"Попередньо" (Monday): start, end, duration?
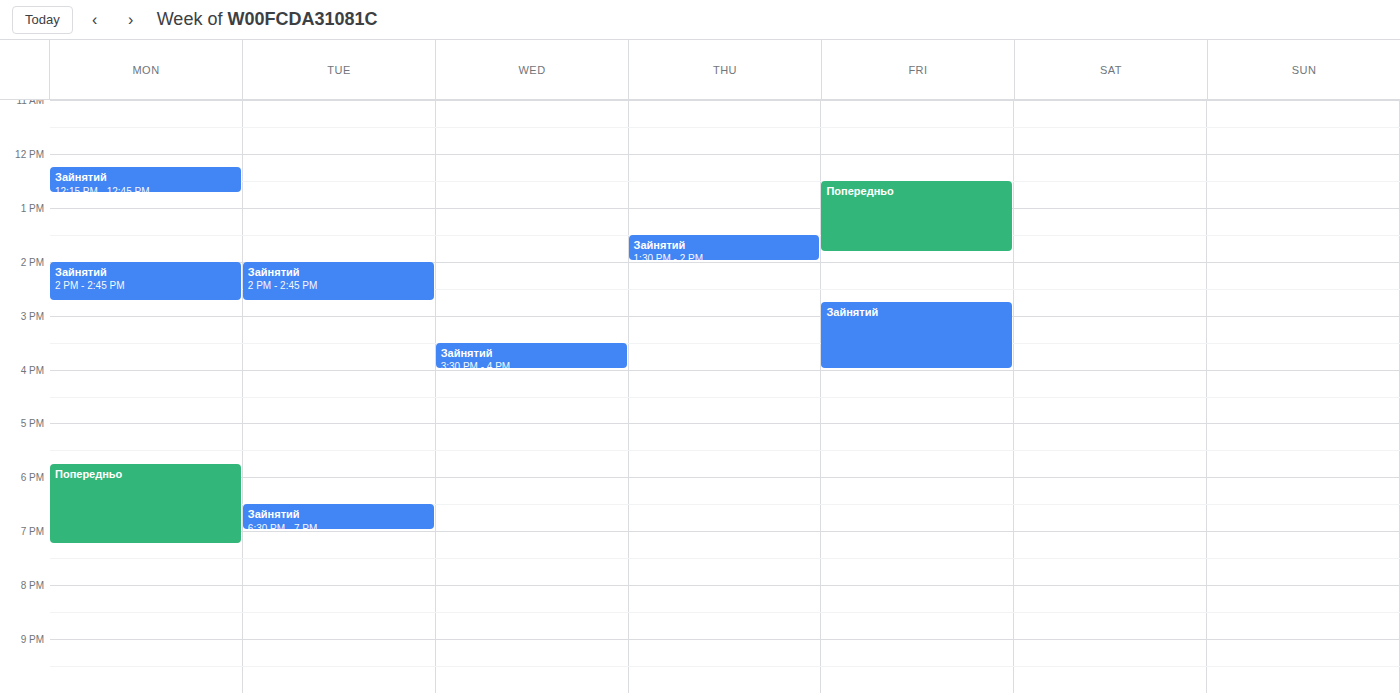
5:45 PM to 7:15 PM, 1 hour 30 minutes